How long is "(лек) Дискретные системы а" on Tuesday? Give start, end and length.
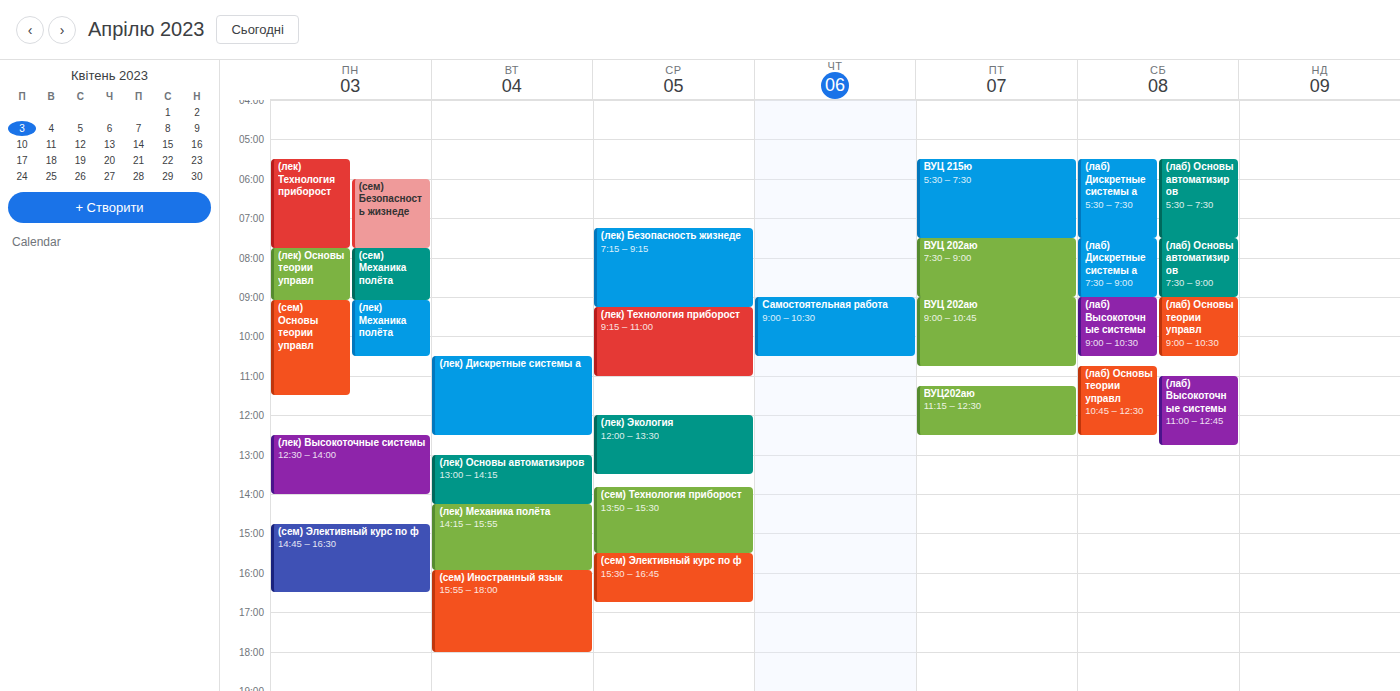
10:30 AM to 12:30 PM, 2 hours